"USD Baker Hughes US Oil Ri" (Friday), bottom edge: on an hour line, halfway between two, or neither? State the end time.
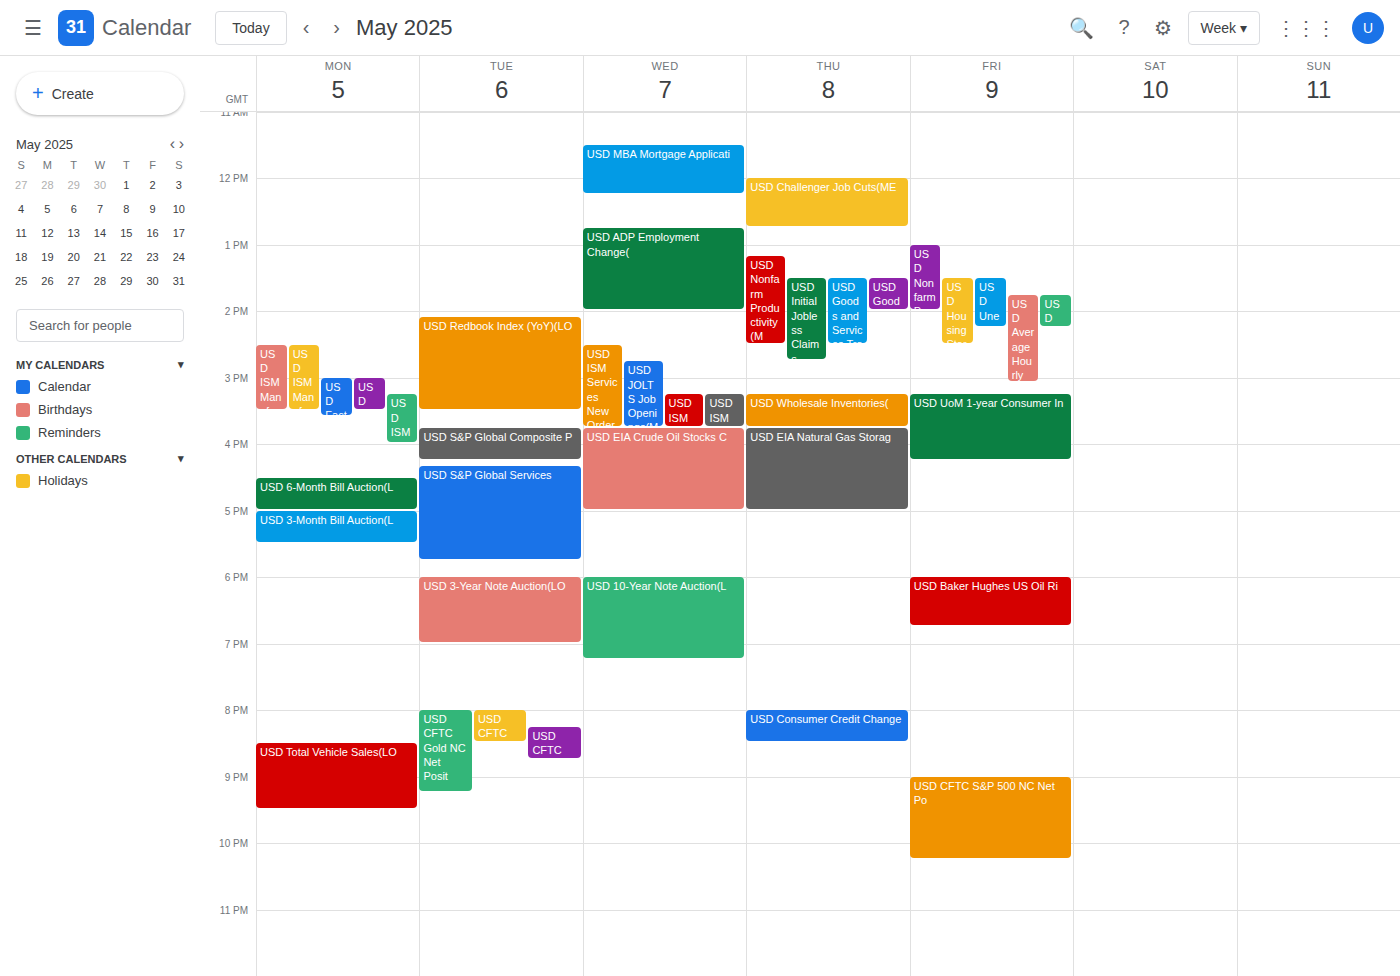
6:45 PM -- neither: three quarters of the way from the 6 PM line to the 7 PM line.